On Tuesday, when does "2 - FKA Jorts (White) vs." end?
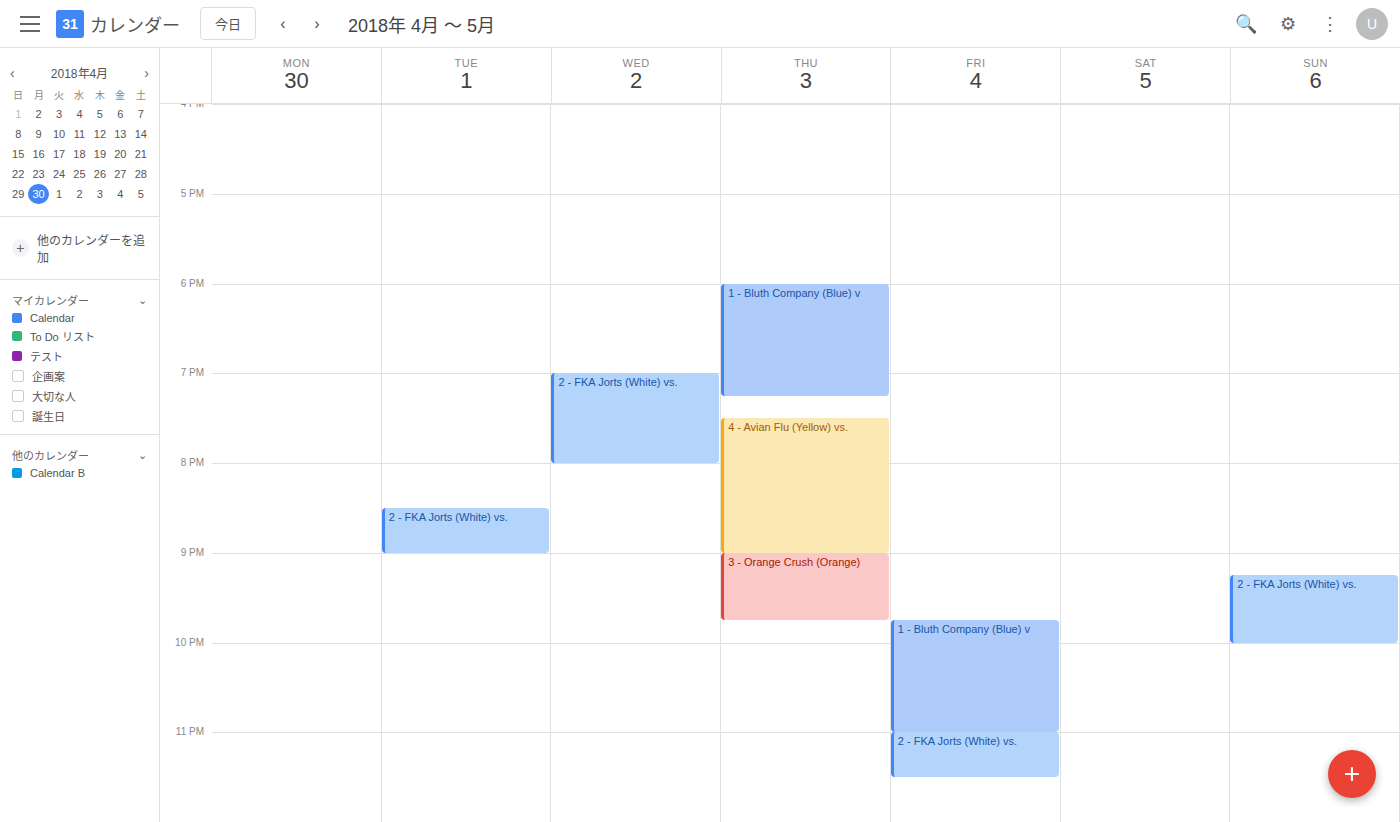
9:00 PM